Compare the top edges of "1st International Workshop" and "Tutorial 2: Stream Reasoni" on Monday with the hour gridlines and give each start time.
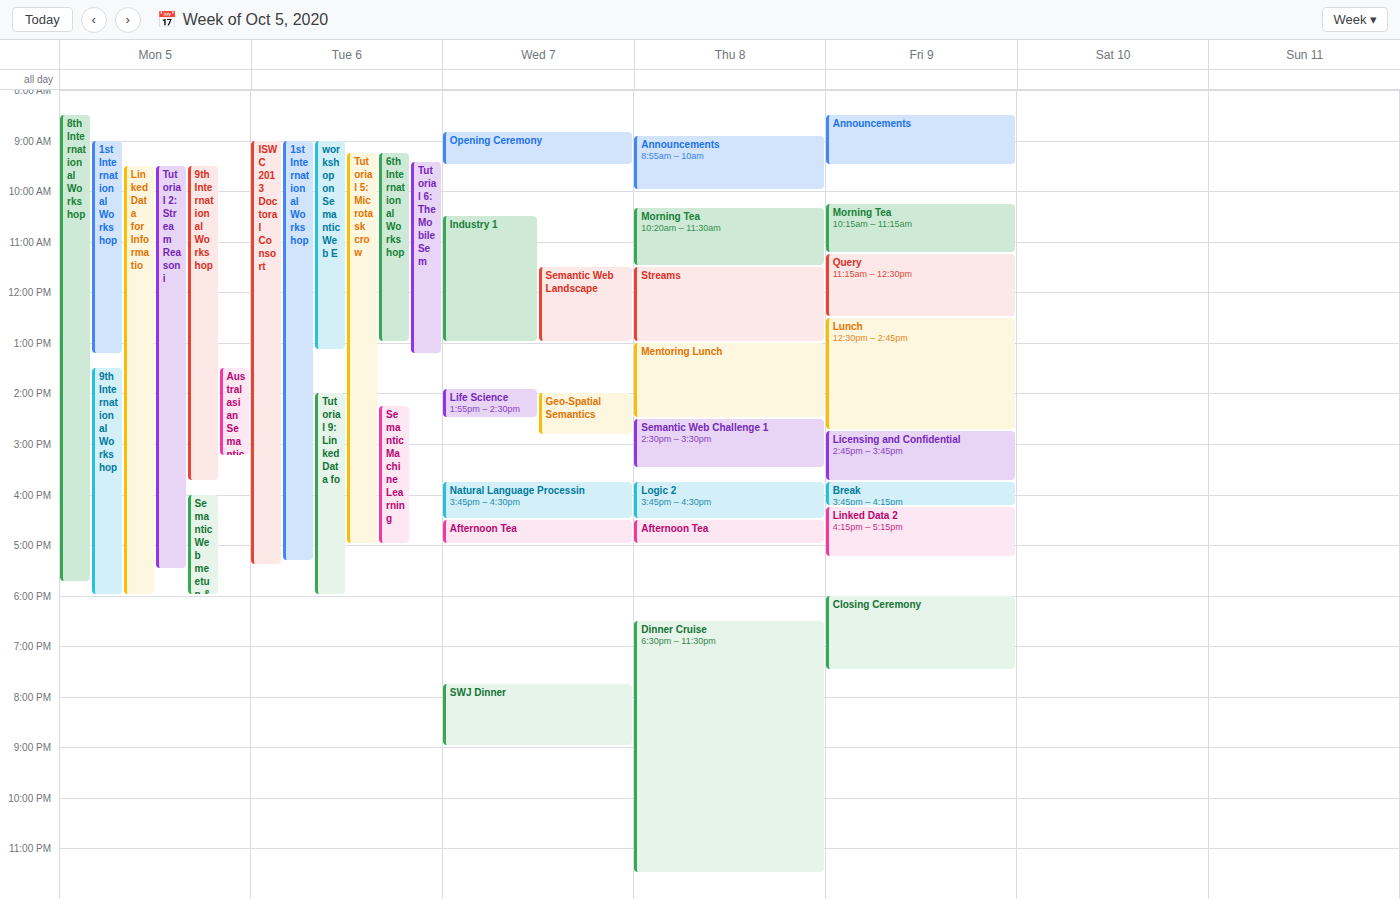
"1st International Workshop": 9:00 AM, exactly on the 9 AM line. "Tutorial 2: Stream Reasoni": 9:30 AM, halfway between the 9 AM and 10 AM lines.